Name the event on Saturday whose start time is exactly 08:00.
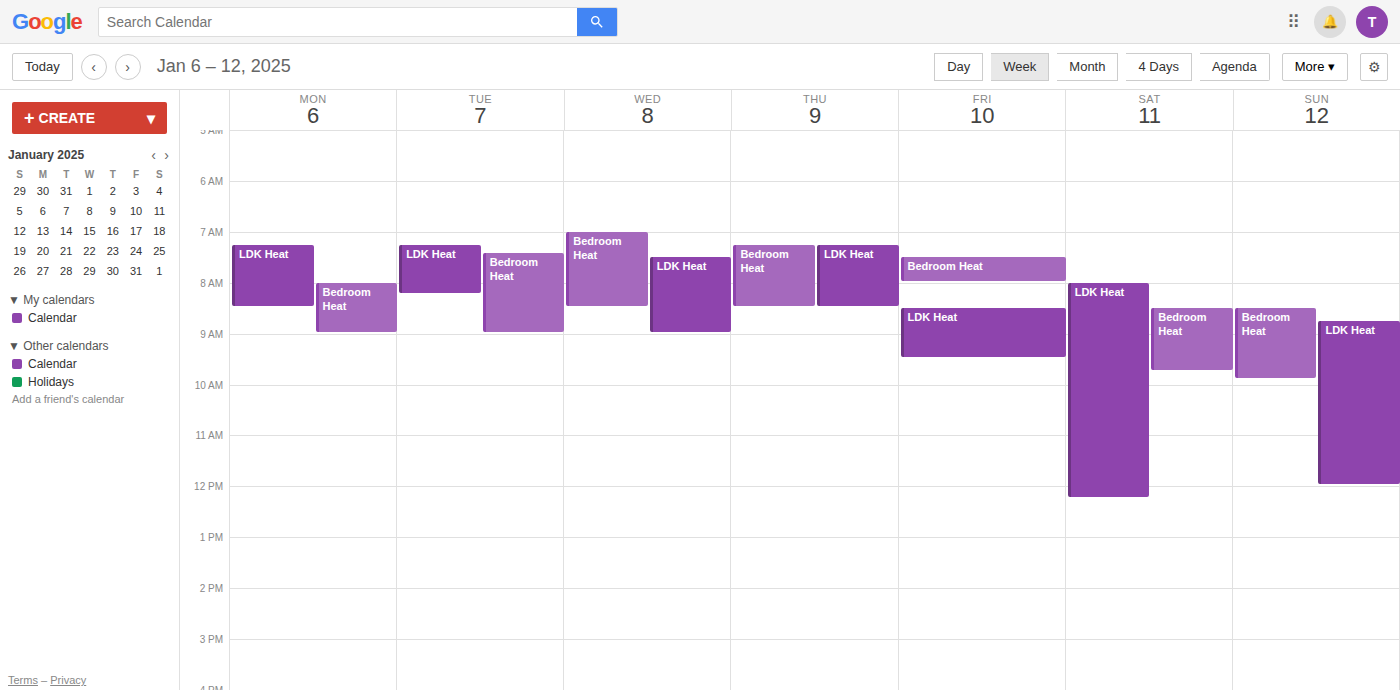
"LDK Heat"